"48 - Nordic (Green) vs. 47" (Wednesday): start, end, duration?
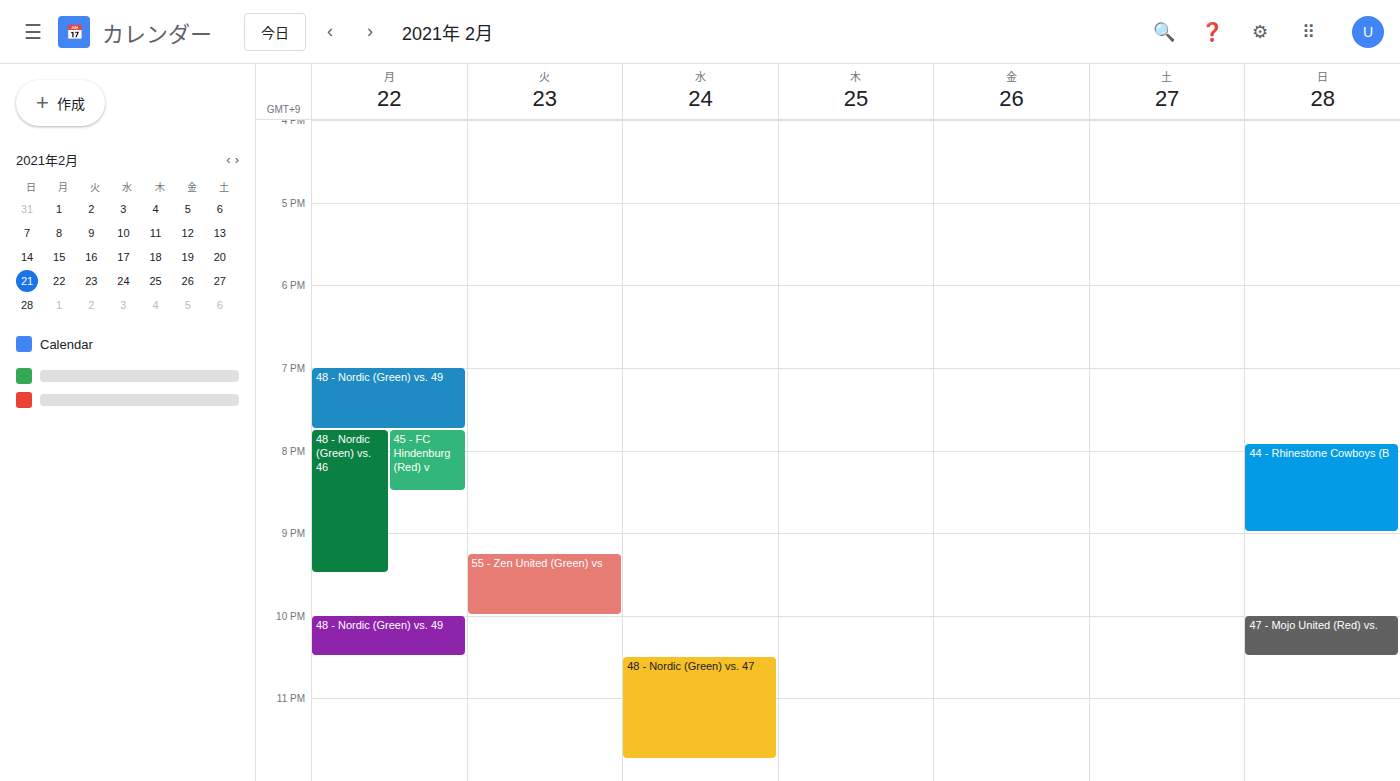
10:30 PM to 11:45 PM, 1 hour 15 minutes